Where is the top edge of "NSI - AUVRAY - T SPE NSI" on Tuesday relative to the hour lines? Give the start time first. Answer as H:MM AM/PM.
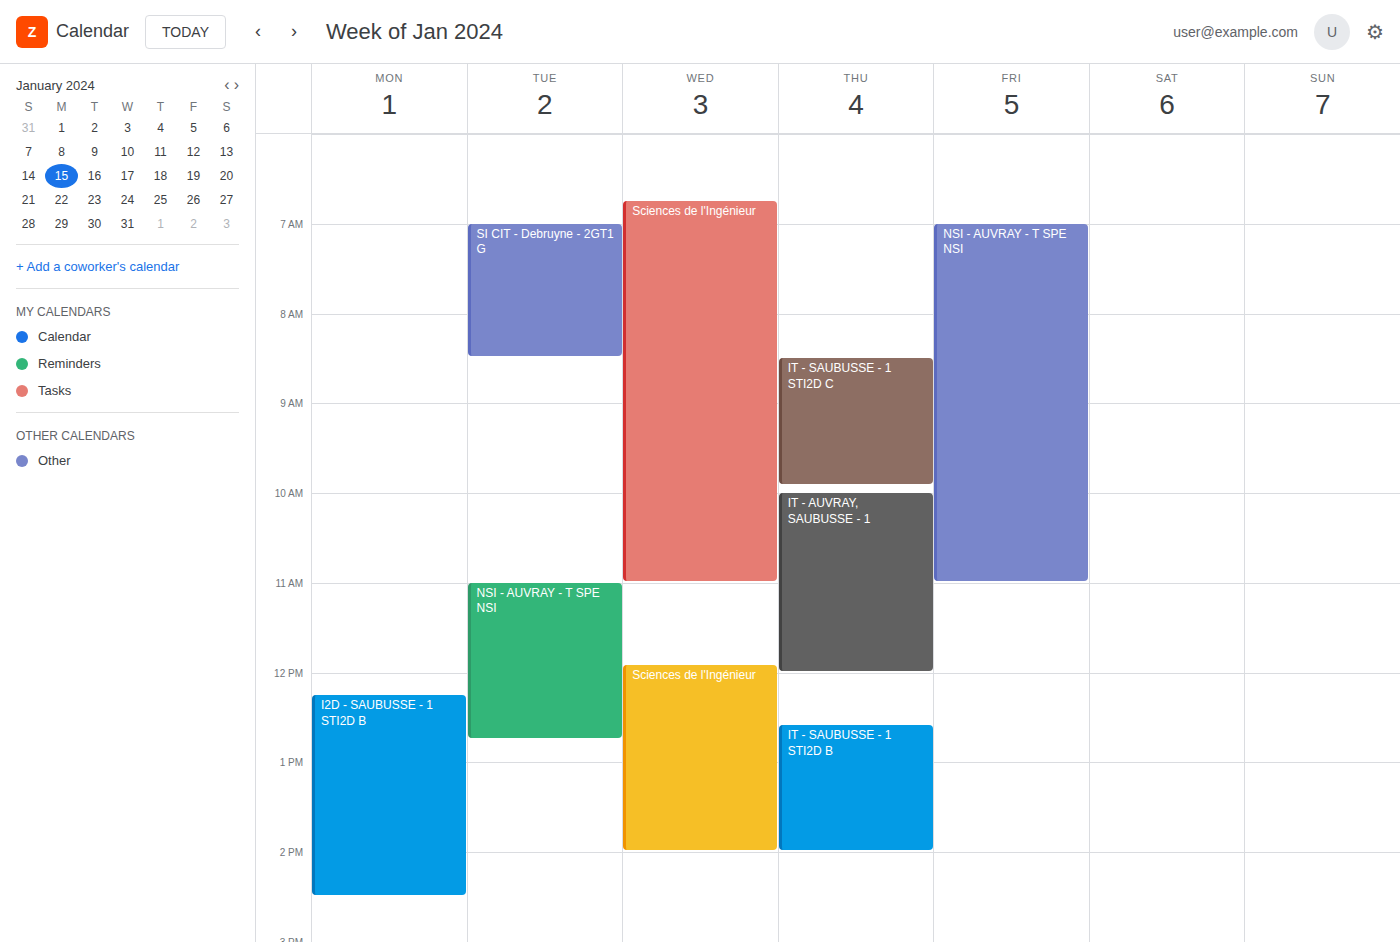
11:00 AM -- exactly on the 11 AM line.